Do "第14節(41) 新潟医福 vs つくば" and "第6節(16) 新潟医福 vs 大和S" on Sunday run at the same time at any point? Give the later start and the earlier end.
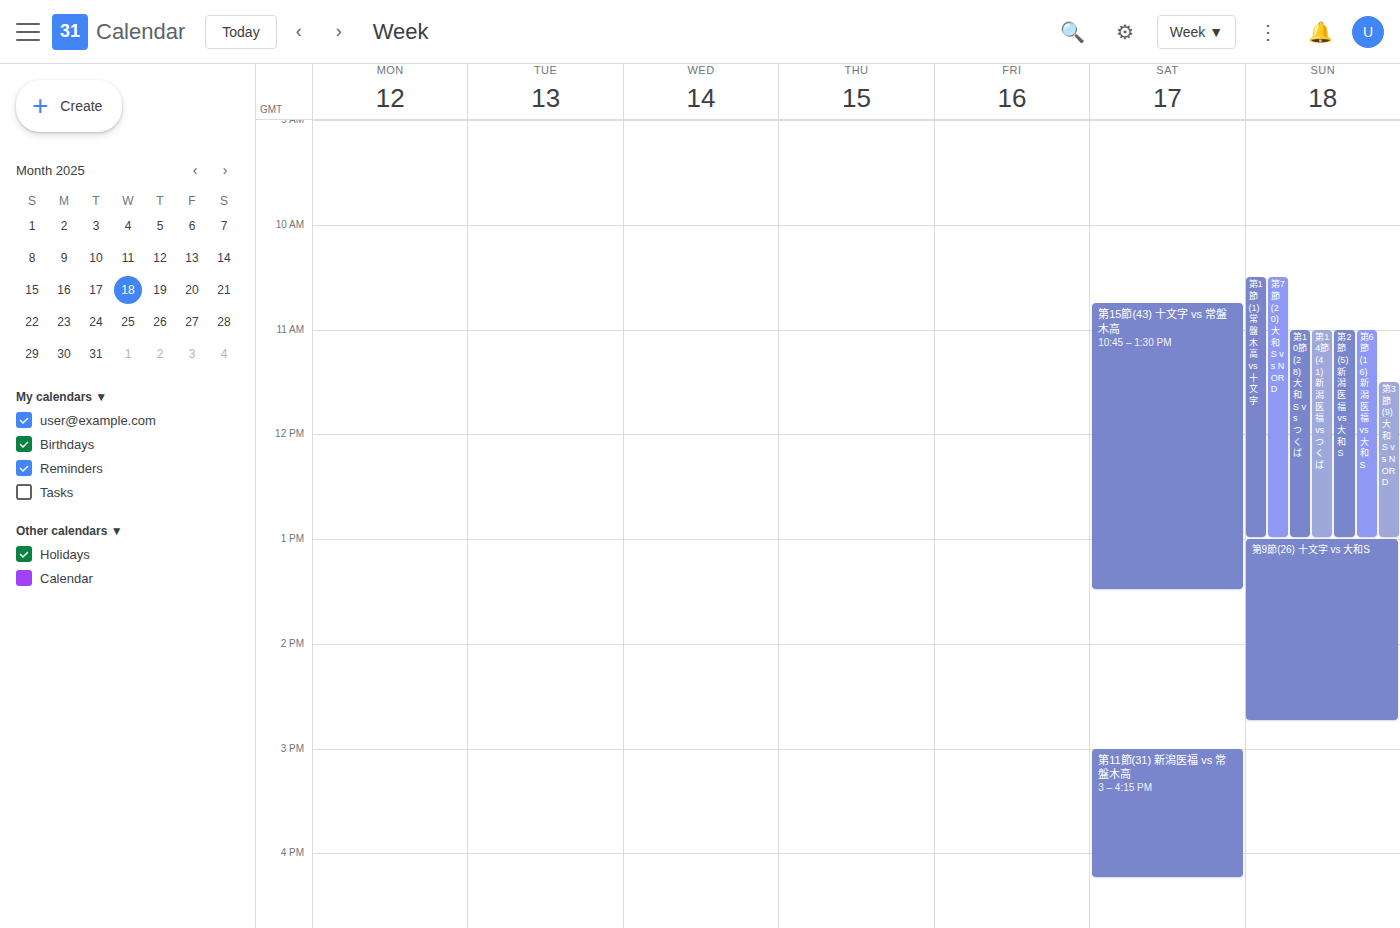
"第14節(41) 新潟医福 vs つくば" runs 11:00 AM to 1:00 PM, inside "第6節(16) 新潟医福 vs 大和S" -- they overlap.